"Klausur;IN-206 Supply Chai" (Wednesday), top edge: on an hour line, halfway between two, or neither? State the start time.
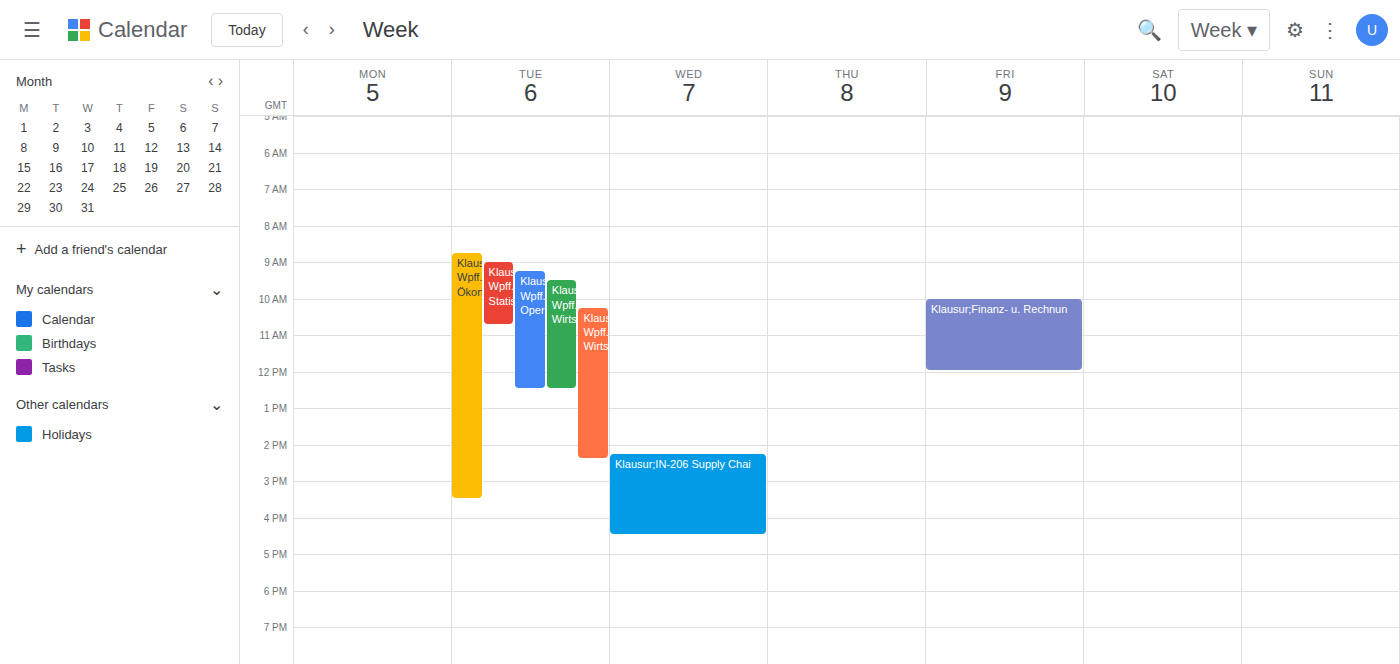
2:15 PM -- neither: a quarter of the way from the 2 PM line to the 3 PM line.